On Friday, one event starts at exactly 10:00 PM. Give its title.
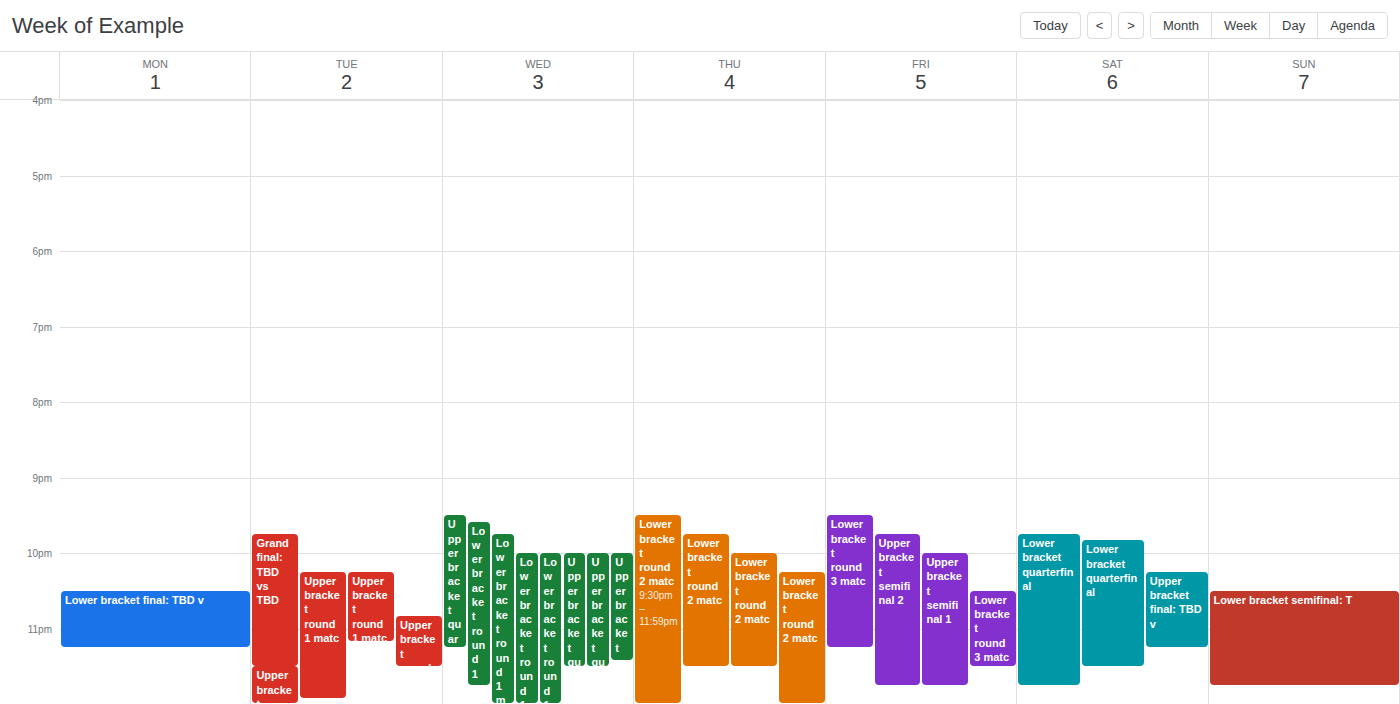
"Upper bracket semifinal 1"